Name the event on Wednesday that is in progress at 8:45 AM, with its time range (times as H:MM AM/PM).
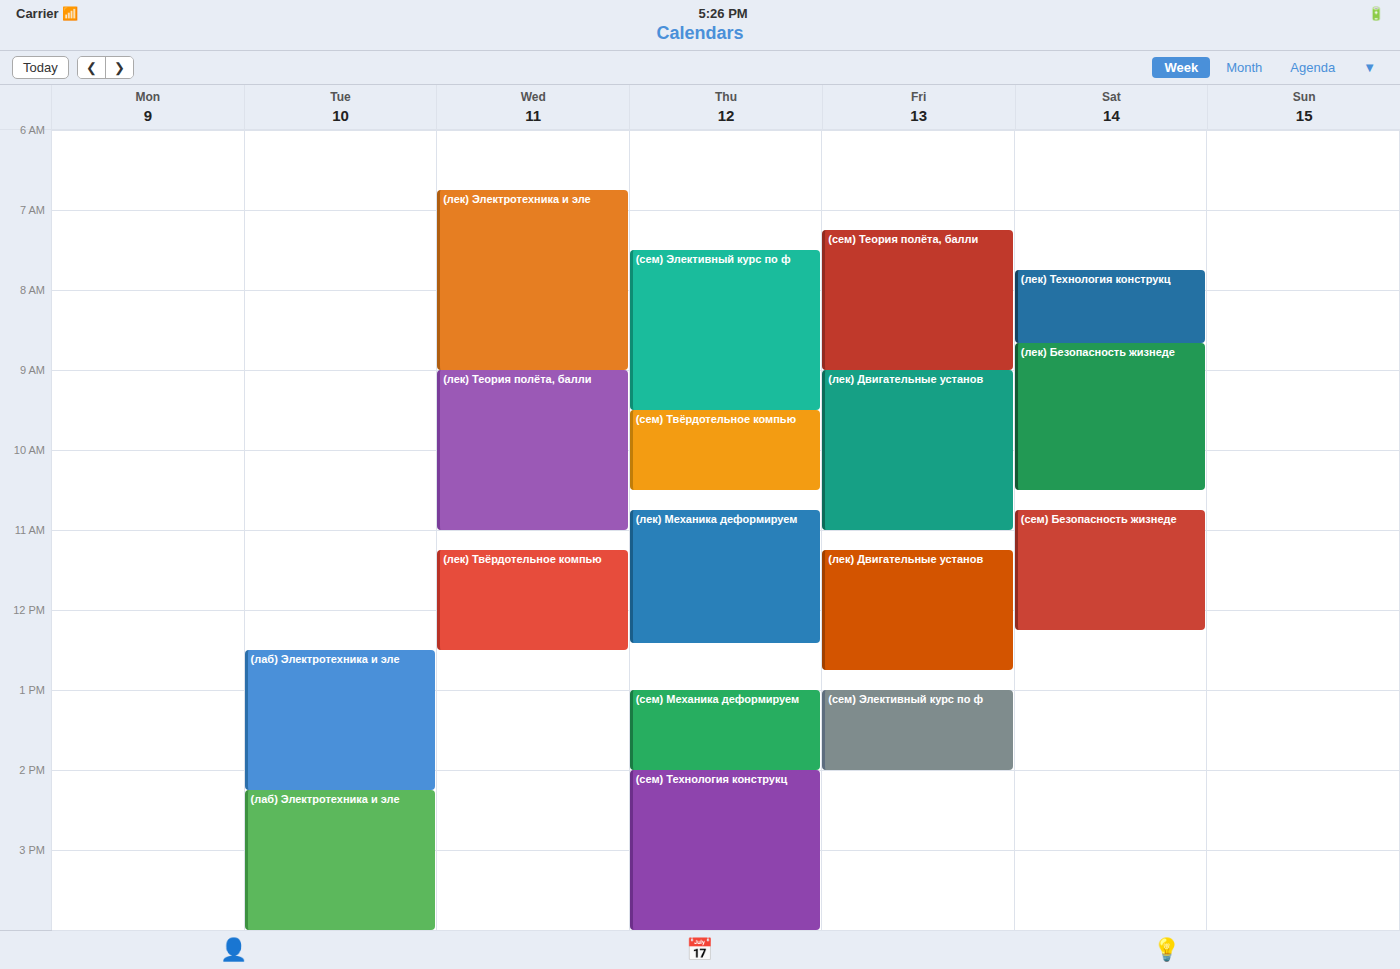
"(лек) Электротехника и эле", 6:45 AM to 9:00 AM